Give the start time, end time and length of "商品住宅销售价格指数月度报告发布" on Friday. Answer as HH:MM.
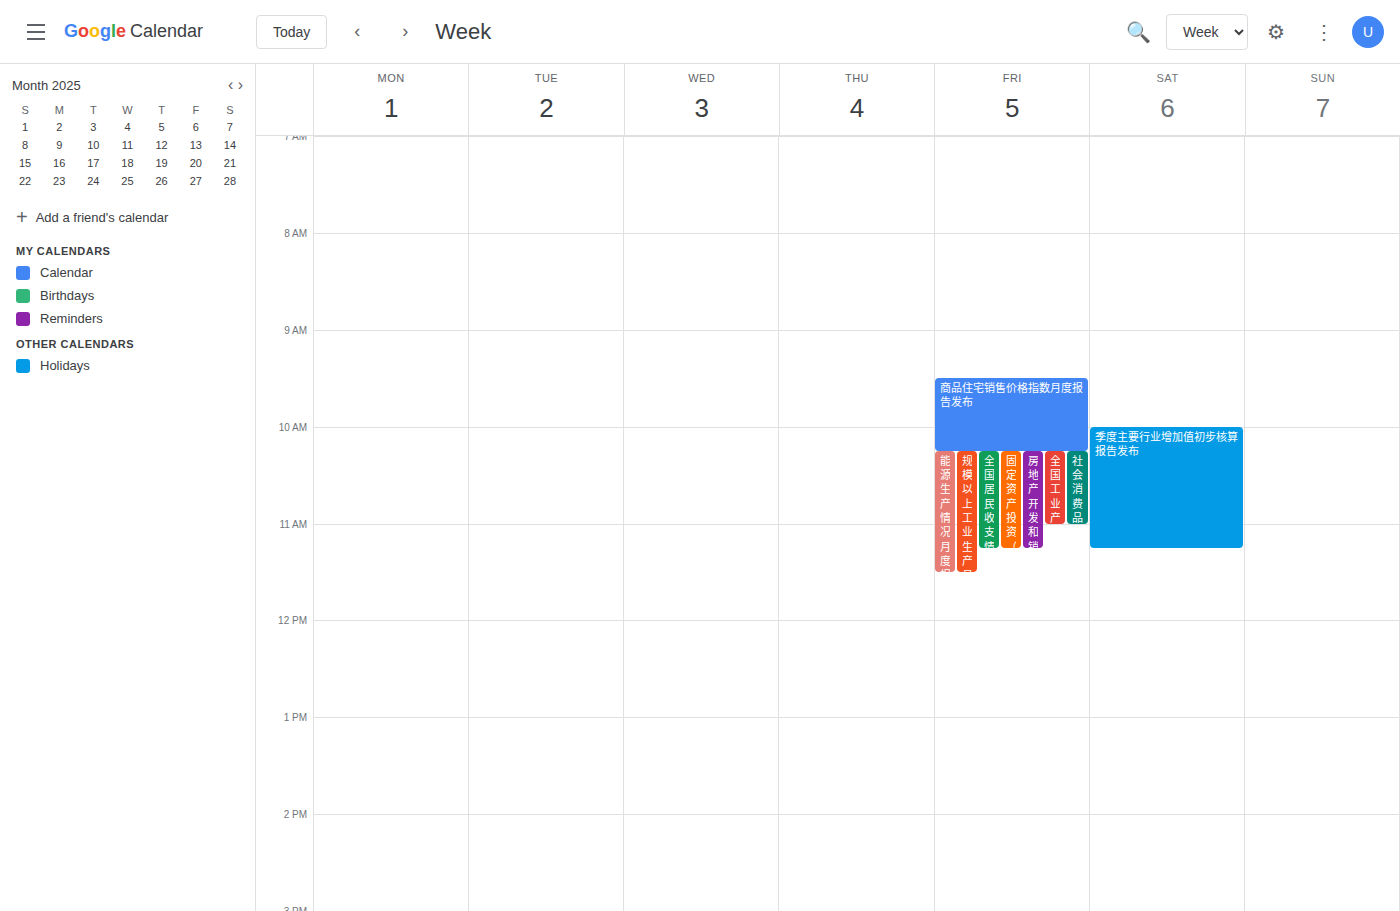
09:30 to 10:15, 45 minutes